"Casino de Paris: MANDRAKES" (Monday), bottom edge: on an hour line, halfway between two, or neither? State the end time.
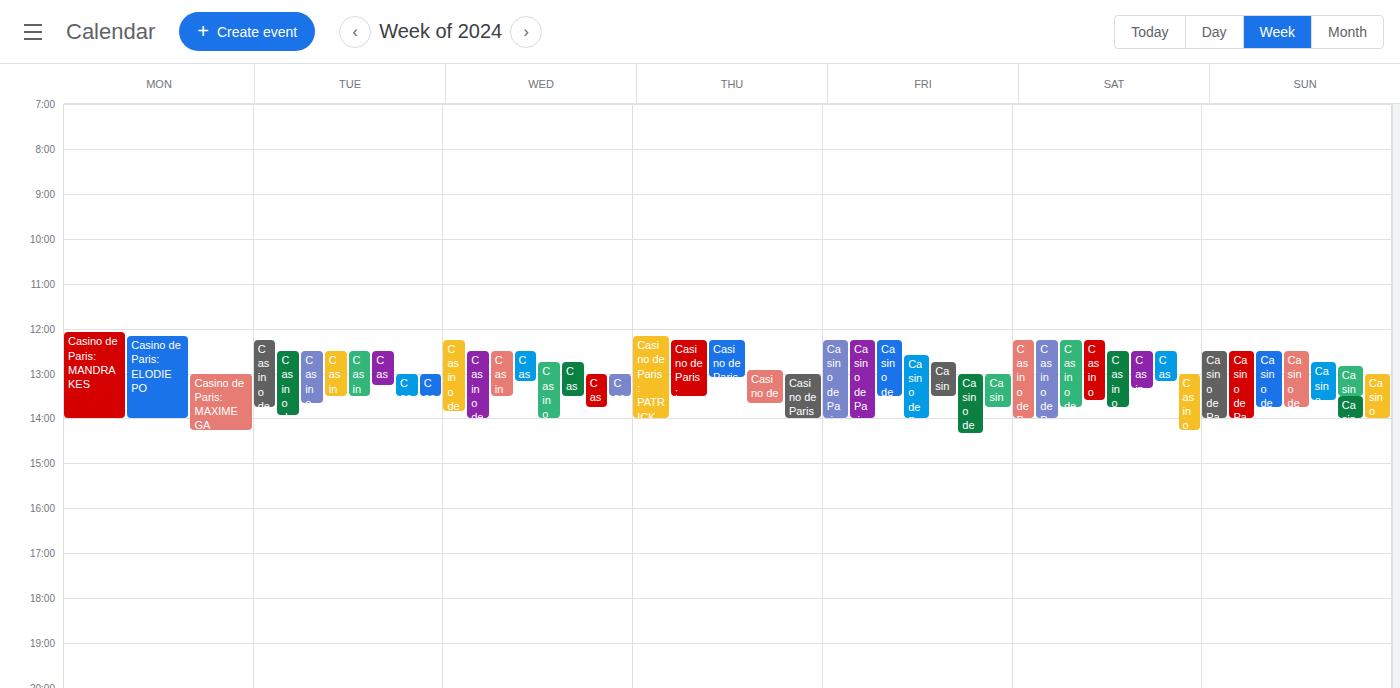
14:00 -- exactly on the 14:00 line.